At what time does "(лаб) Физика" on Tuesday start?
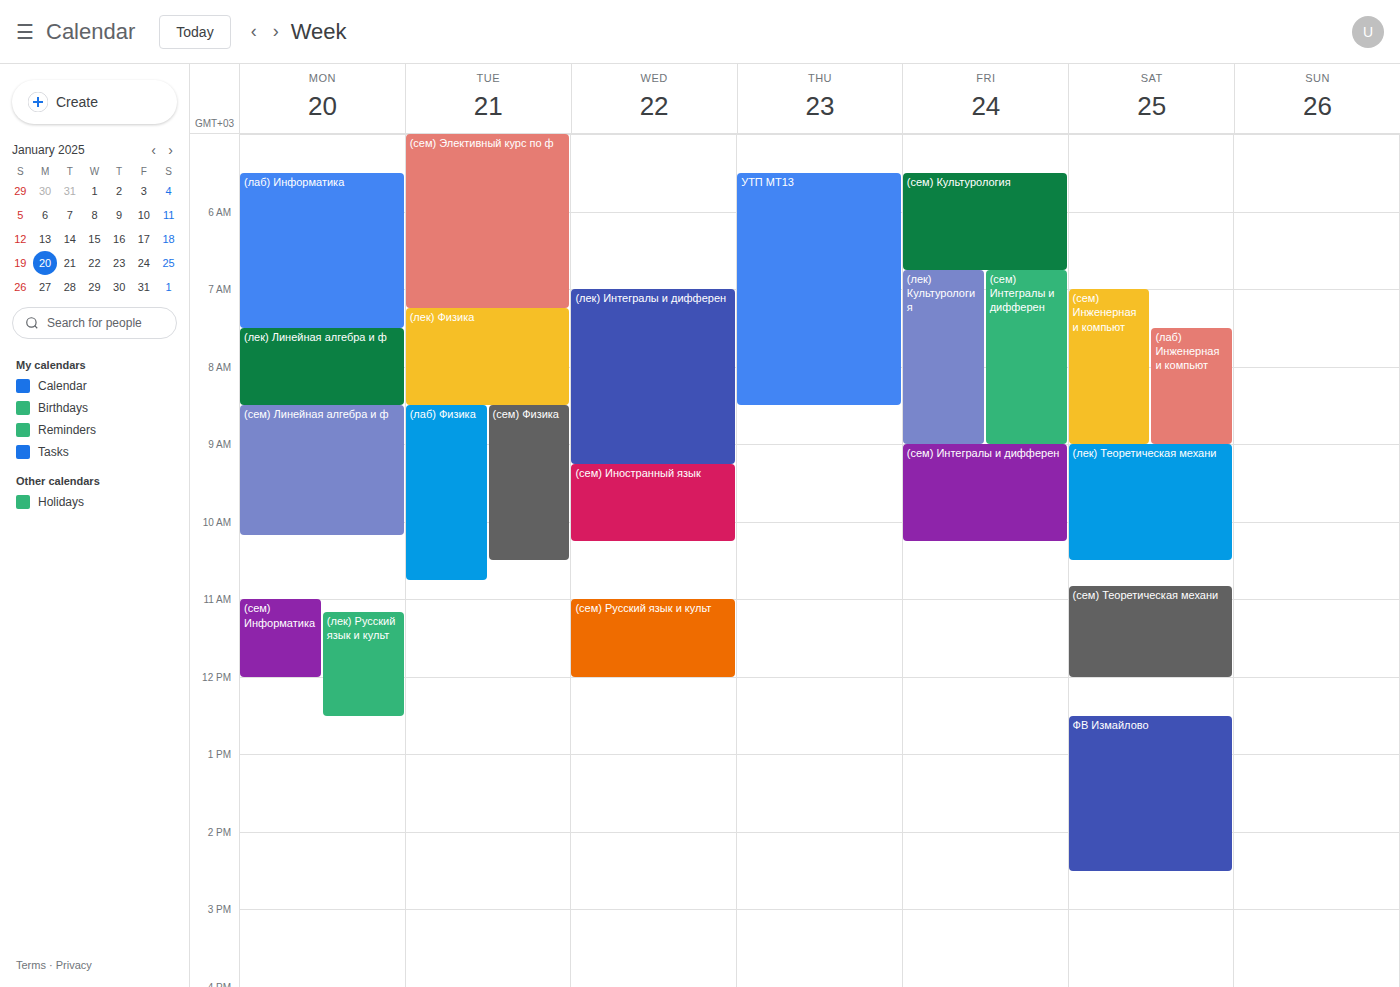
08:30